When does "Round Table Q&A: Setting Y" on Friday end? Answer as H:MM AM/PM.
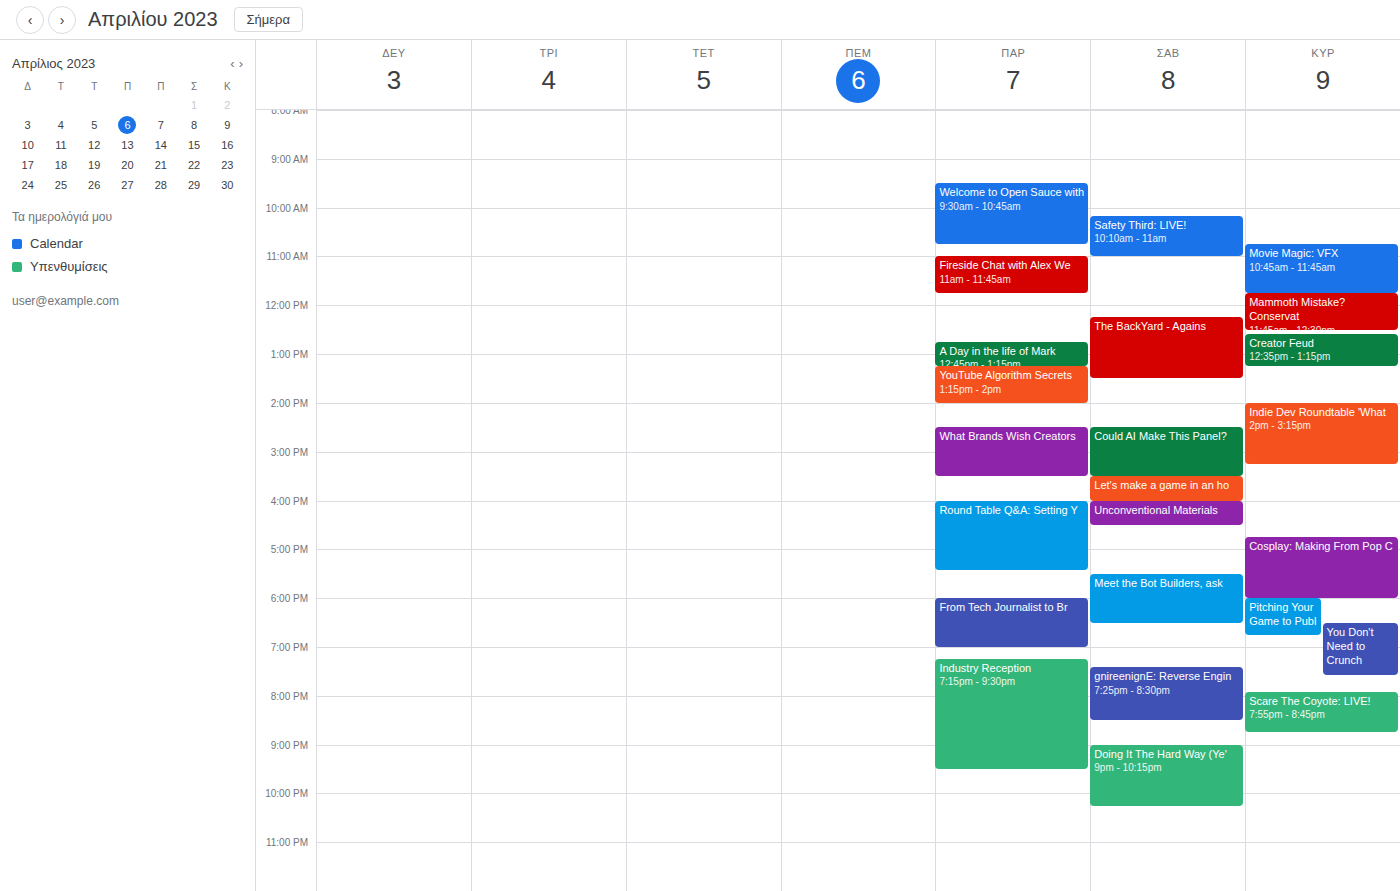
5:25 PM